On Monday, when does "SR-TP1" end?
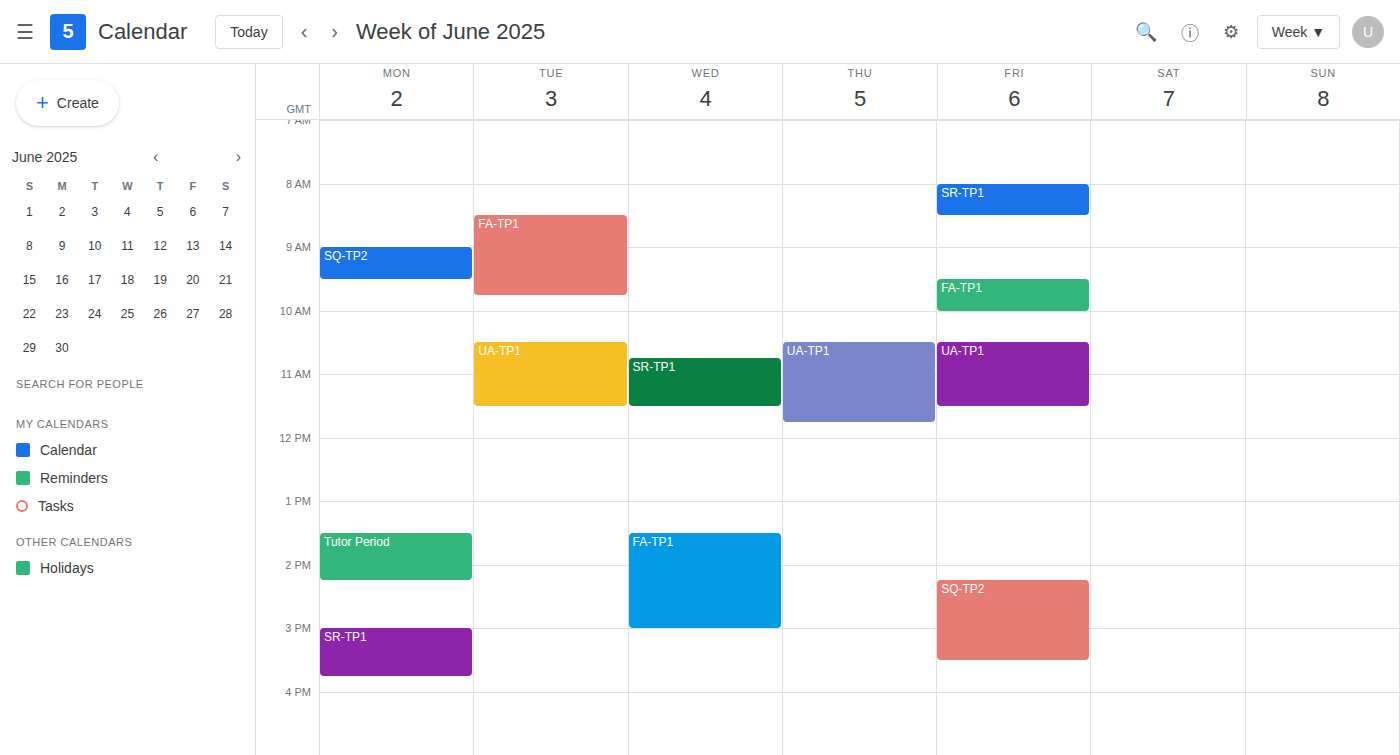
3:45 PM